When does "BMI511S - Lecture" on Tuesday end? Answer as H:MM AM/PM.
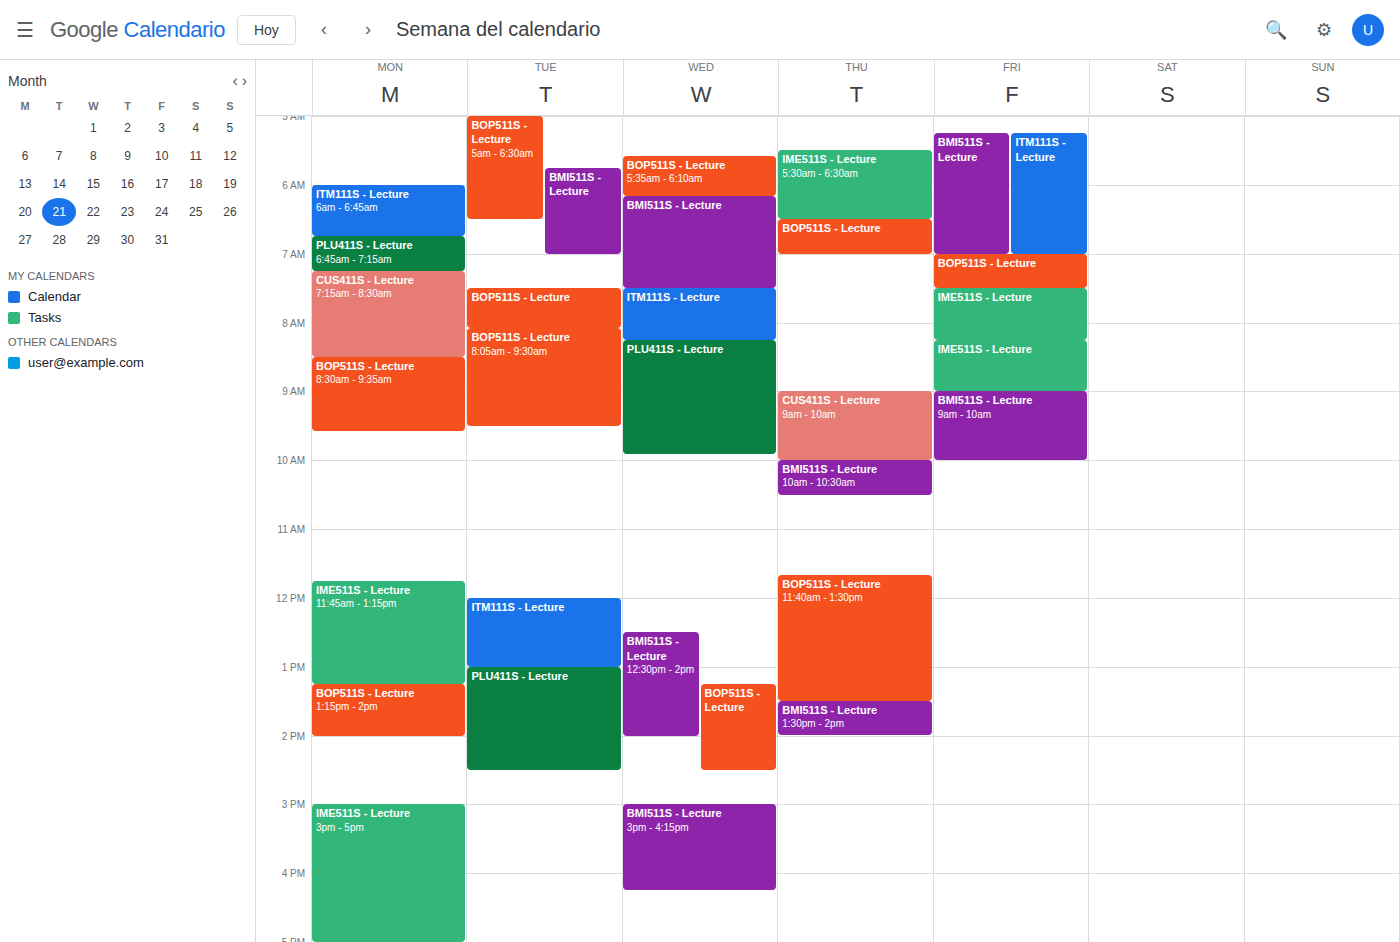
7:00 AM